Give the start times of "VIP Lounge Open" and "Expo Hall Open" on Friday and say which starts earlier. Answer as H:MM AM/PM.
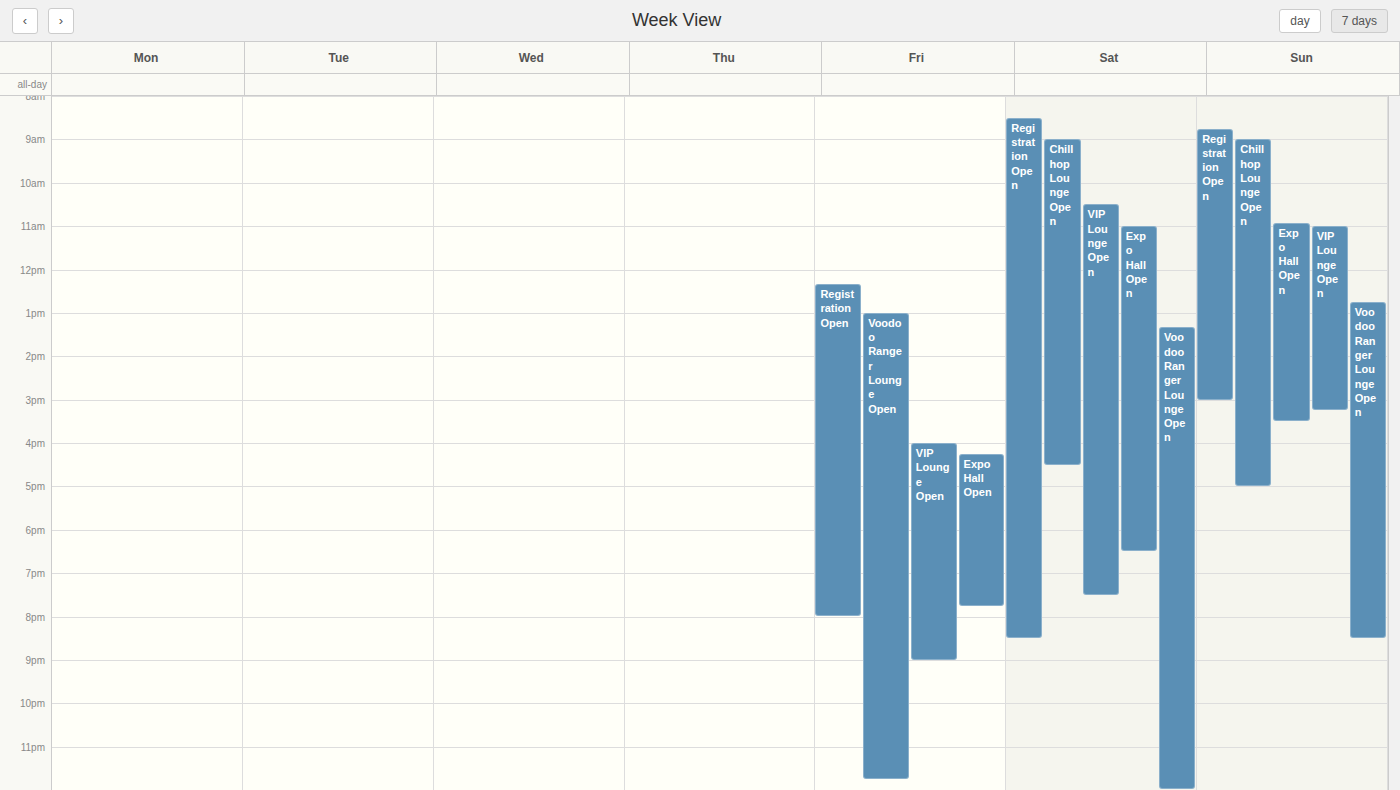
"VIP Lounge Open" 4:00 PM; "Expo Hall Open" 4:15 PM.